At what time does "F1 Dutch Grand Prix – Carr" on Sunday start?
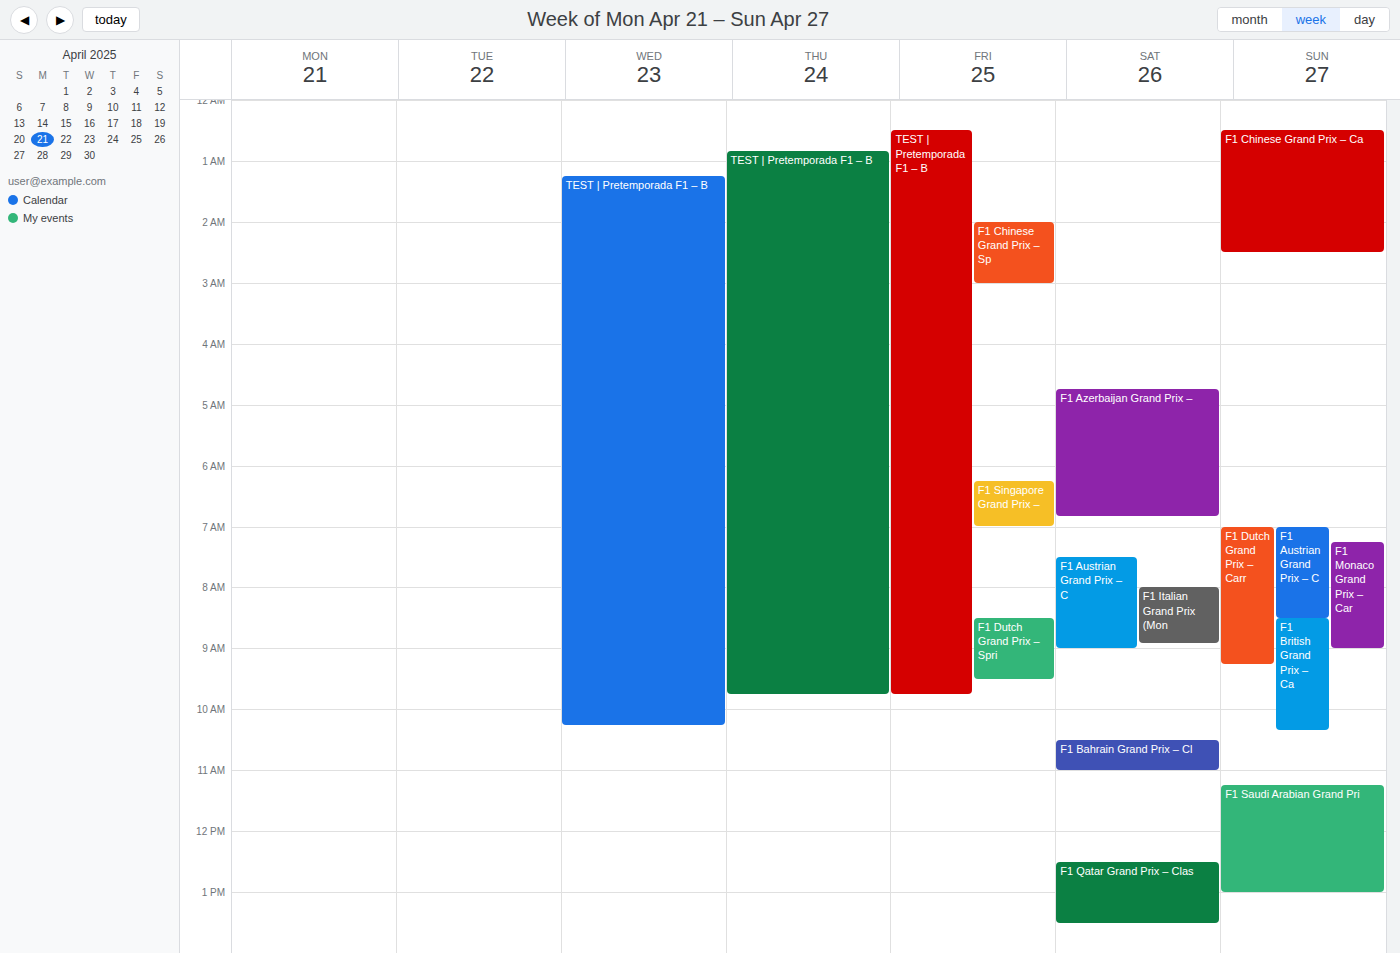
07:00